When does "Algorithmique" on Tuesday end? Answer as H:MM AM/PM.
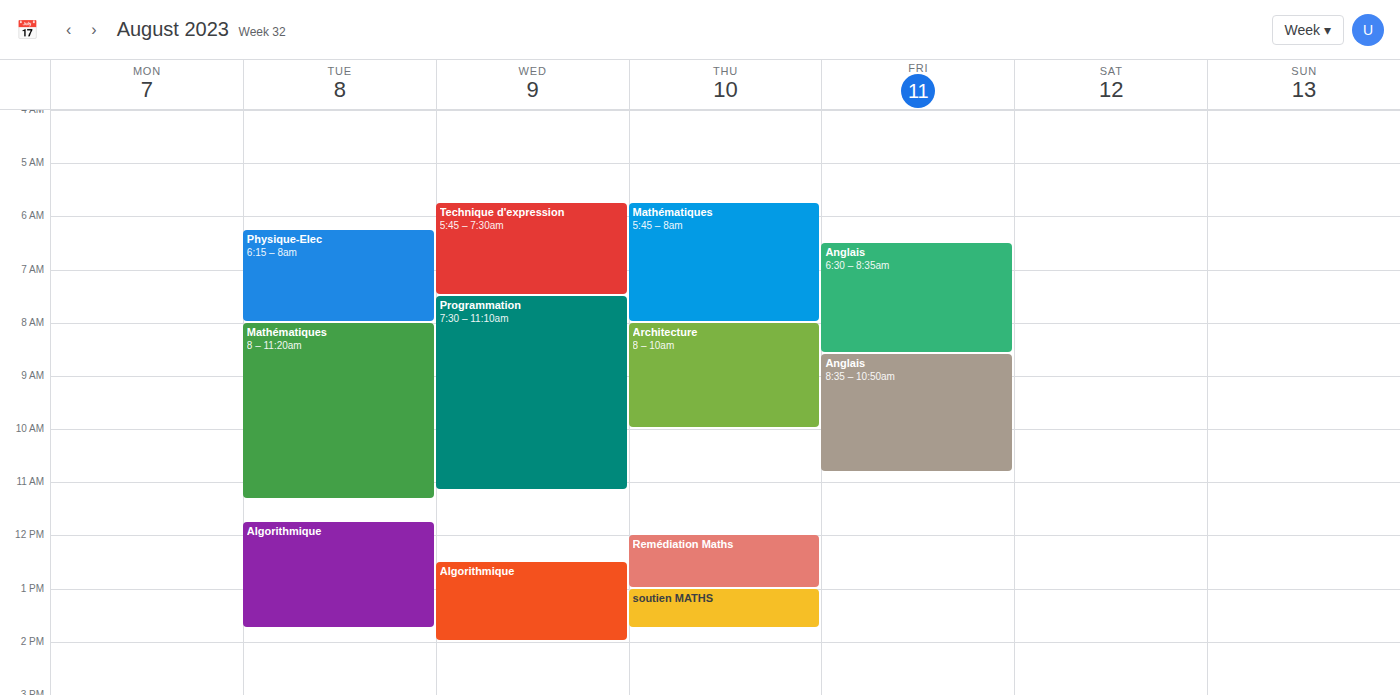
1:45 PM